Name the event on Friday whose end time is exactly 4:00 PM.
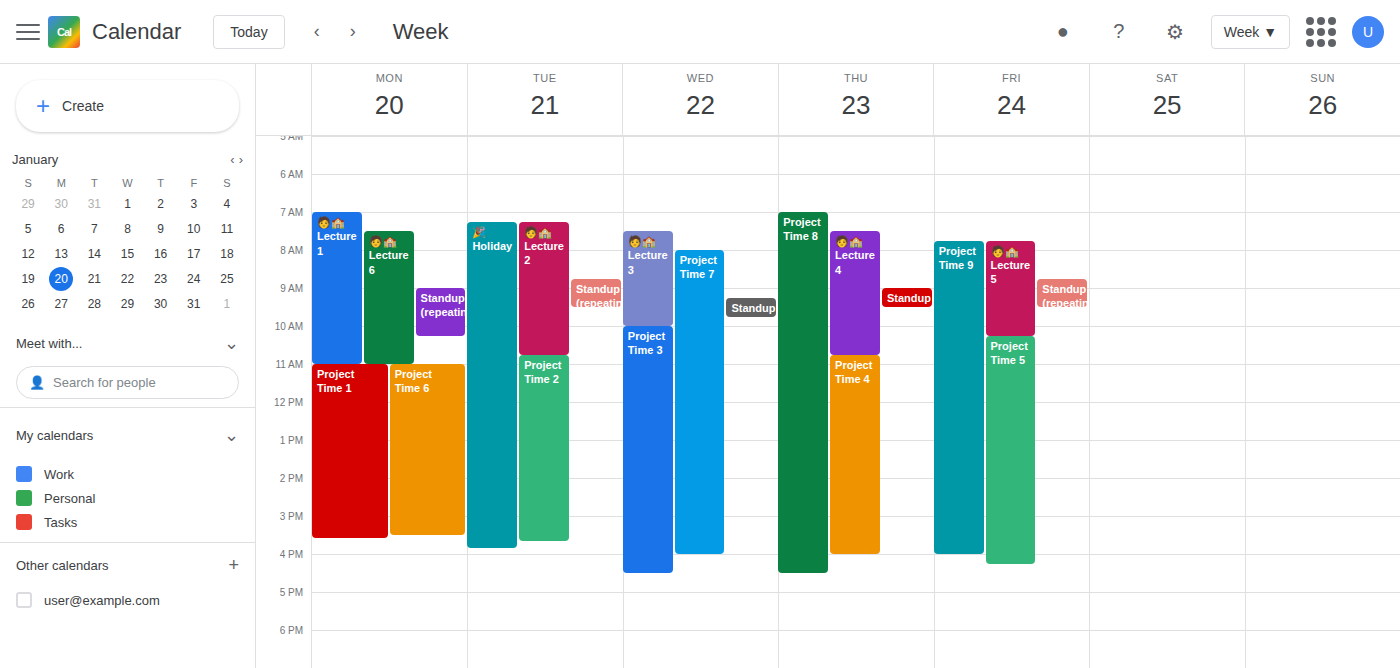
"Project Time 9"